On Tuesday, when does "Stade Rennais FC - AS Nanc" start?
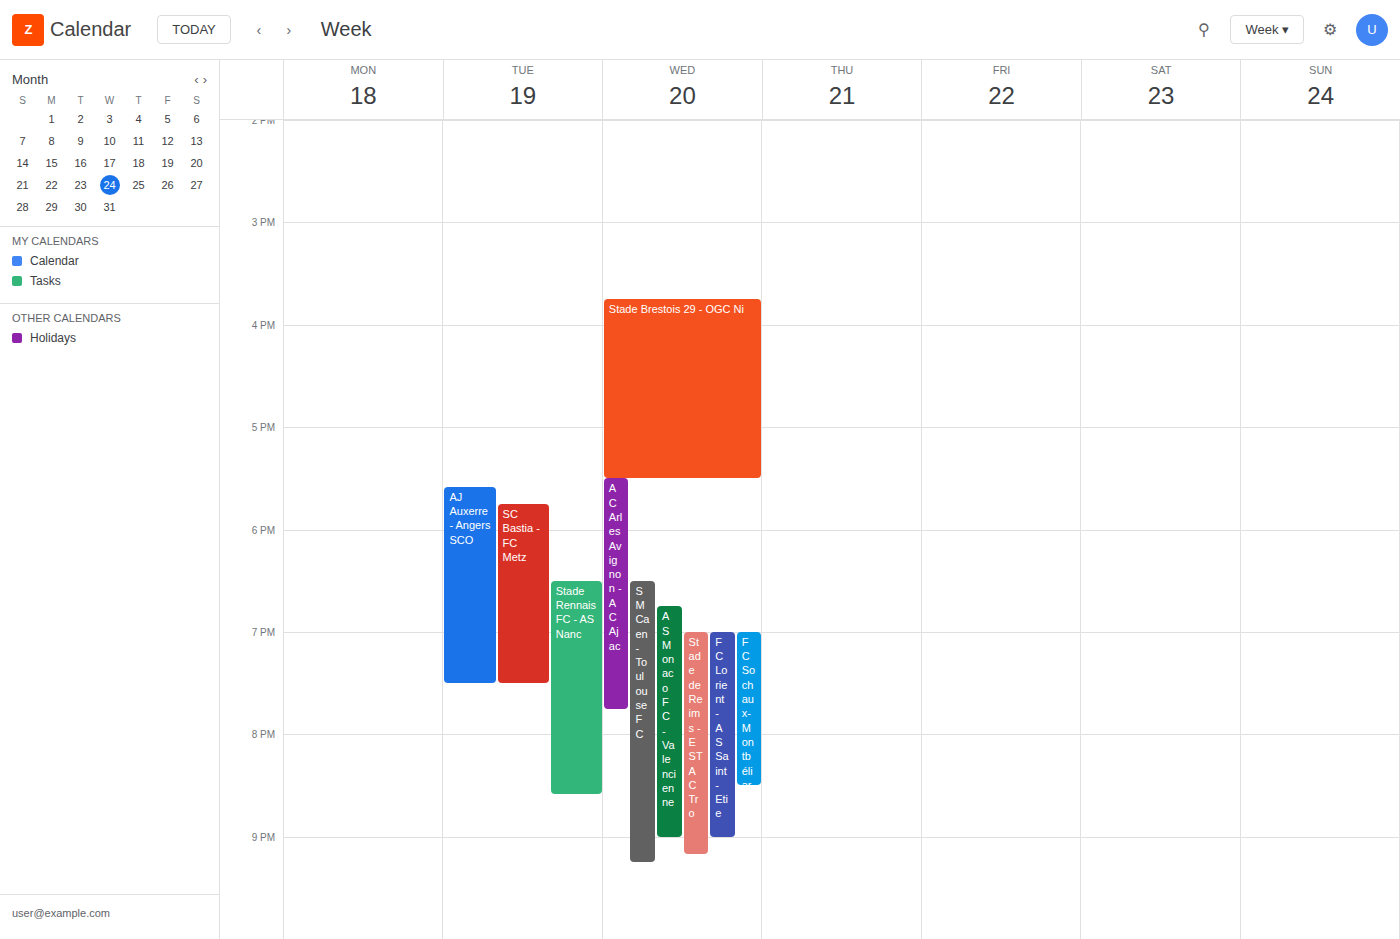
6:30 PM